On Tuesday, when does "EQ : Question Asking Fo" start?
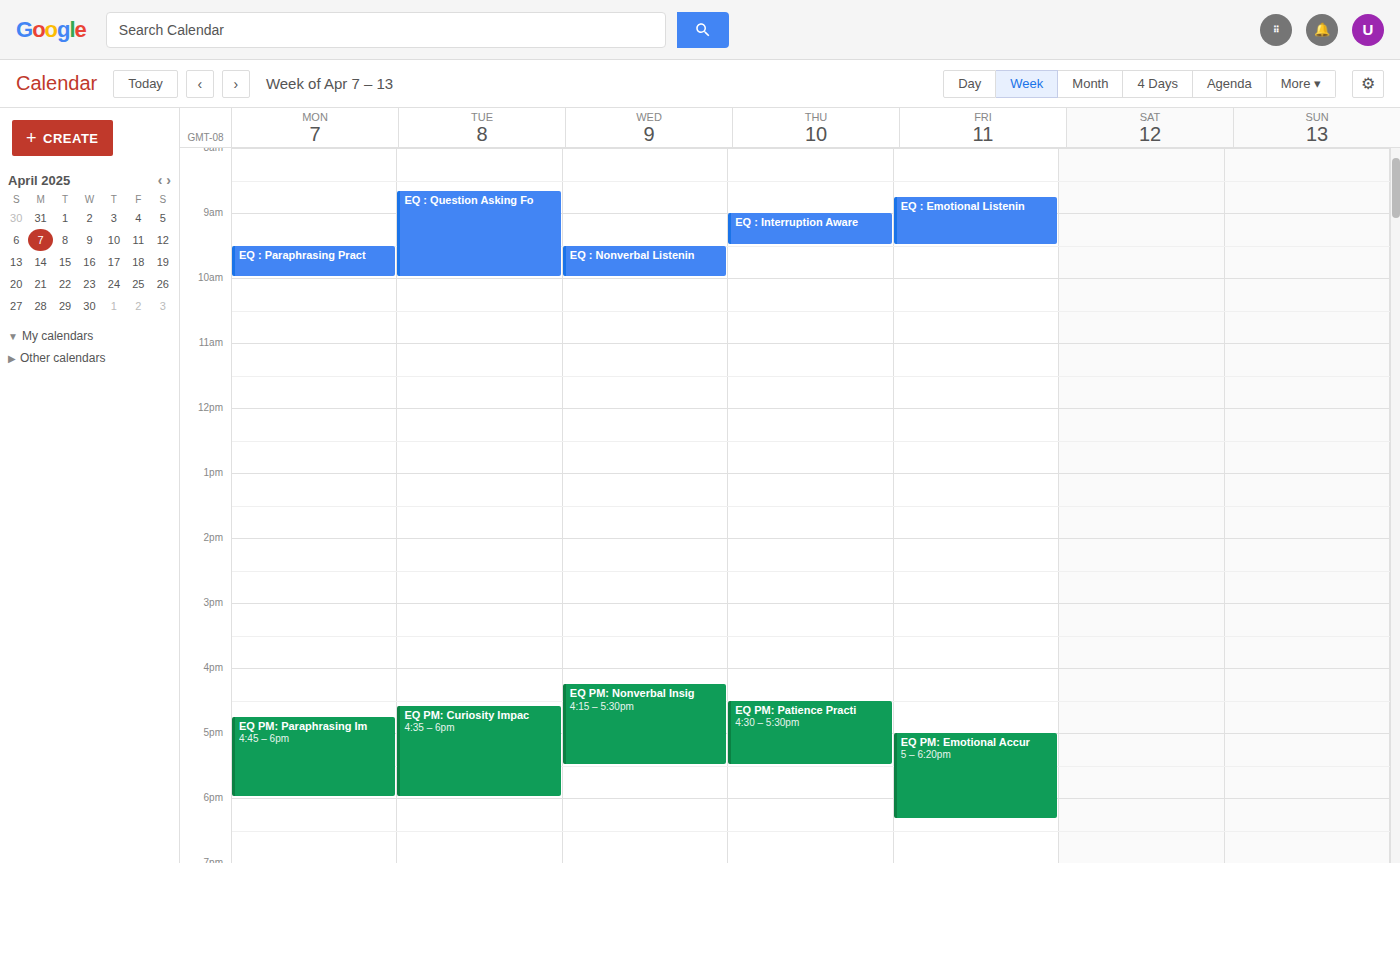
8:40 AM